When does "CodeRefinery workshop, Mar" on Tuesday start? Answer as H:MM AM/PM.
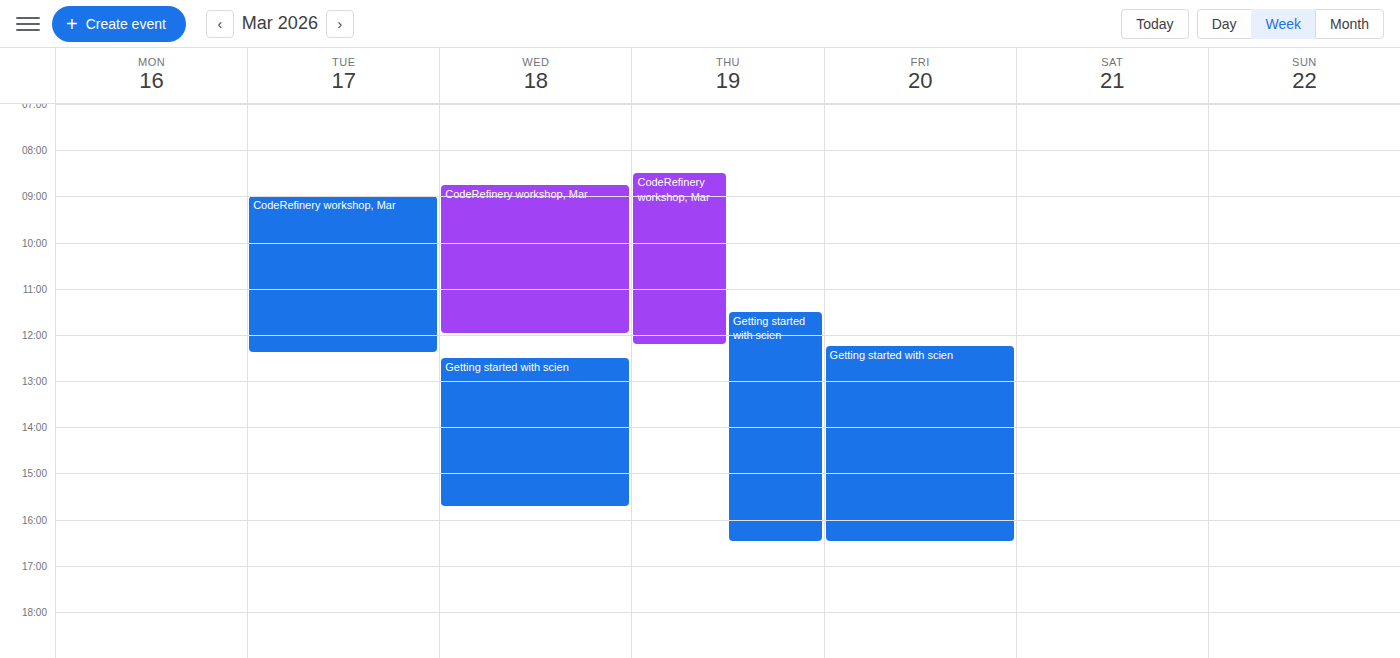
9:00 AM